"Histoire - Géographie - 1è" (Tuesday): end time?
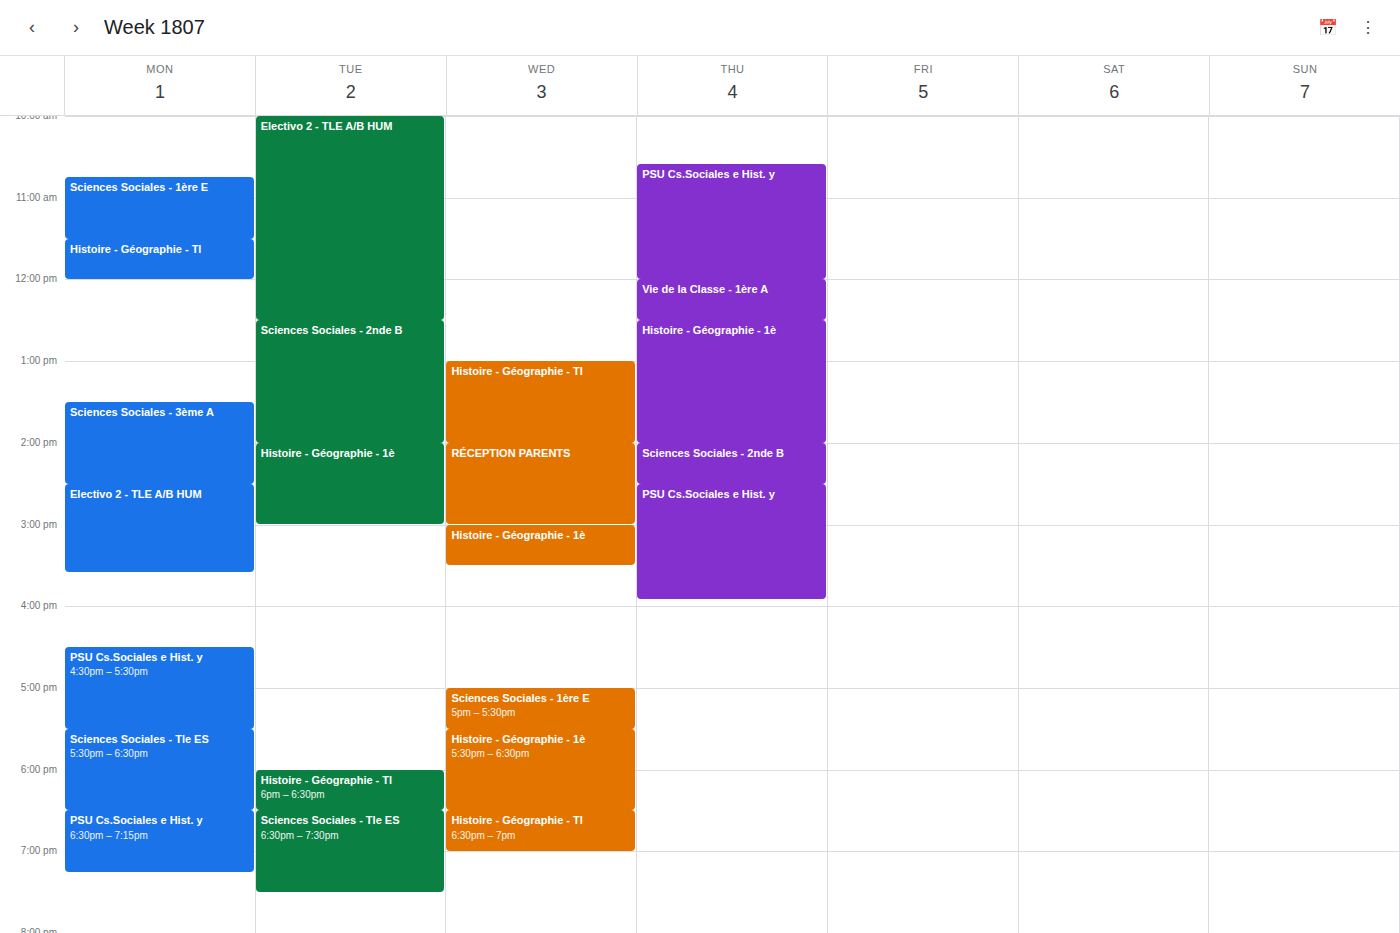
3:00 PM